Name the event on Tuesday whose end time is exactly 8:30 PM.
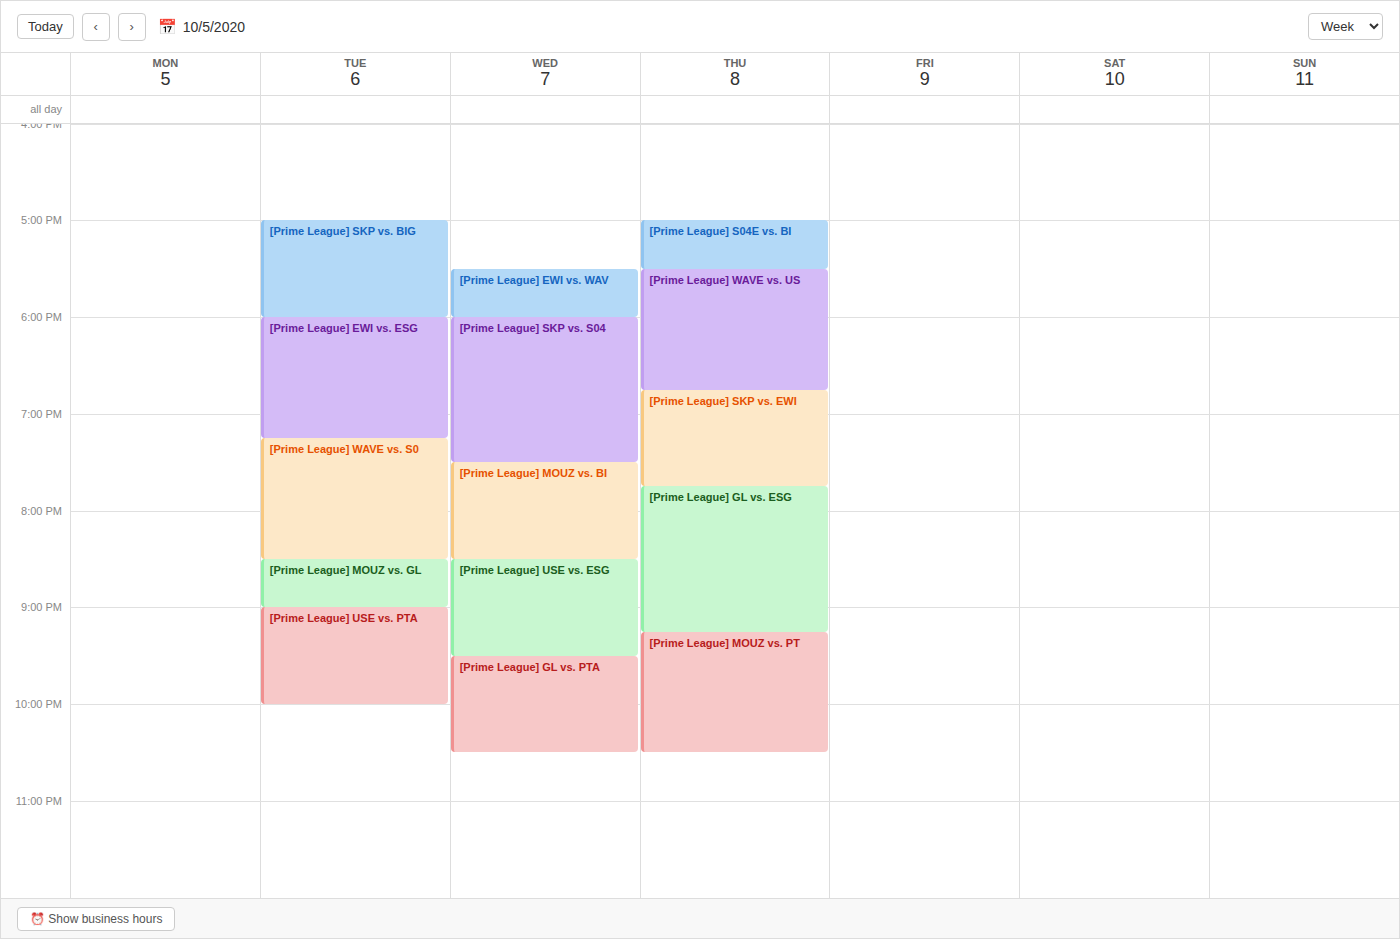
"[Prime League] WAVE vs. S0"